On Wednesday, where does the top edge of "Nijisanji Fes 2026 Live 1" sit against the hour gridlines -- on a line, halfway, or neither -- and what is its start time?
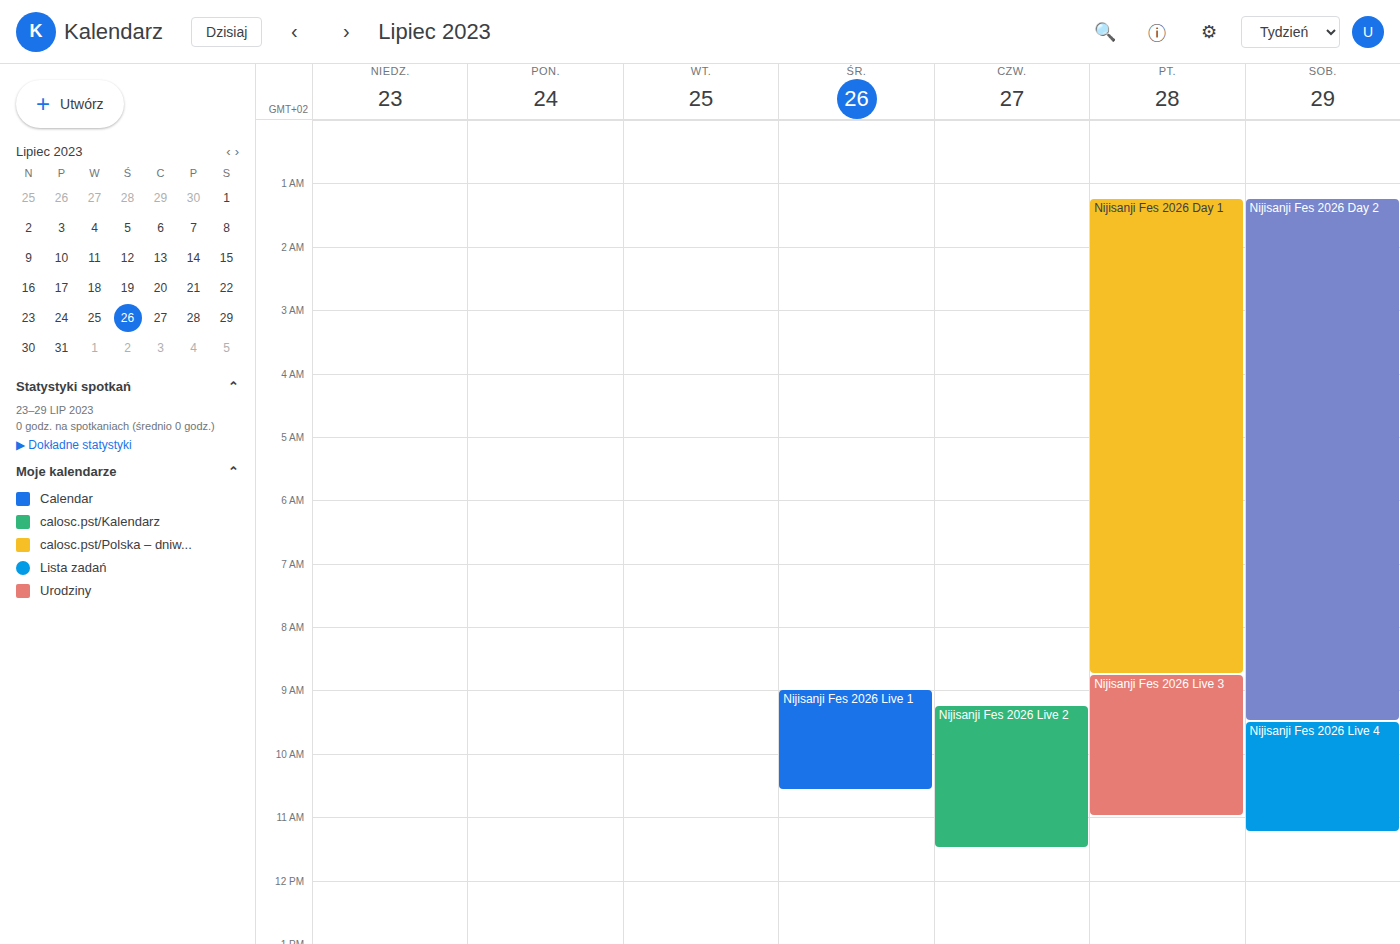
9:00 AM -- exactly on the 9 AM line.